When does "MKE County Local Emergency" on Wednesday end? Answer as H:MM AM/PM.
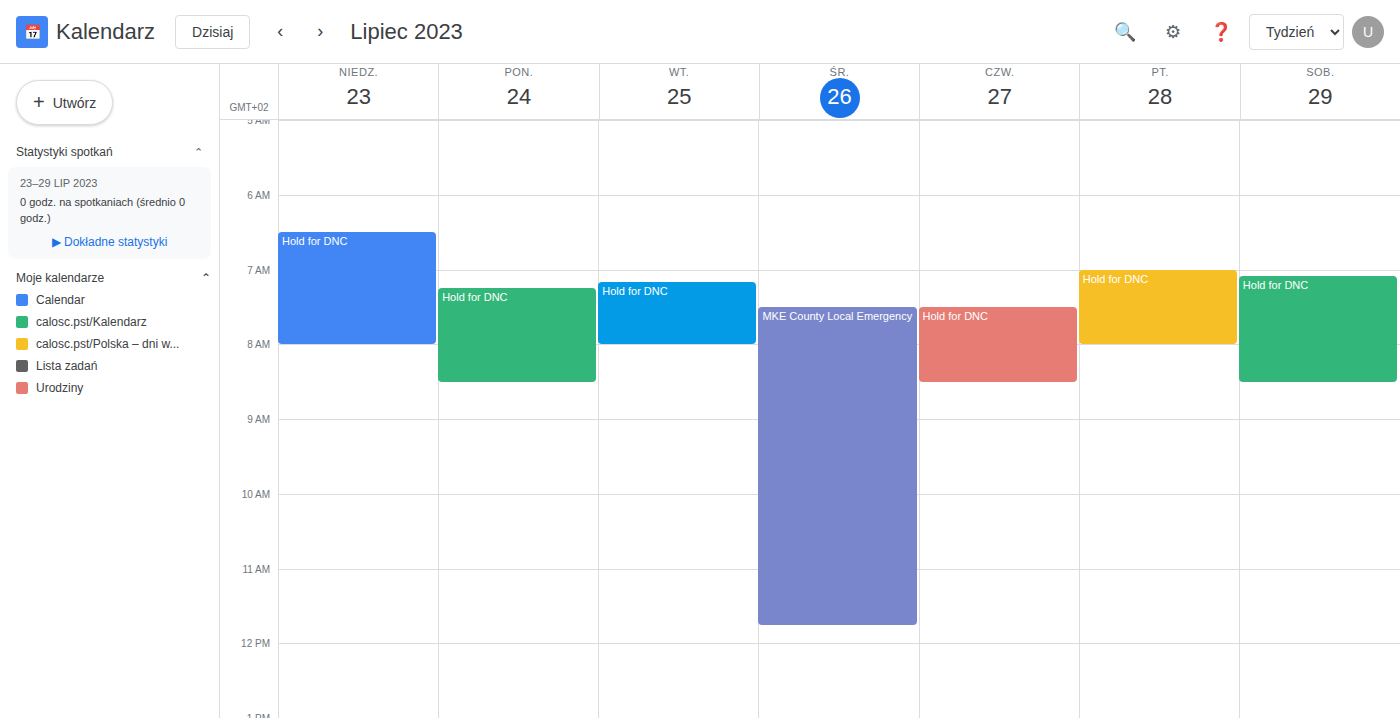
11:45 AM